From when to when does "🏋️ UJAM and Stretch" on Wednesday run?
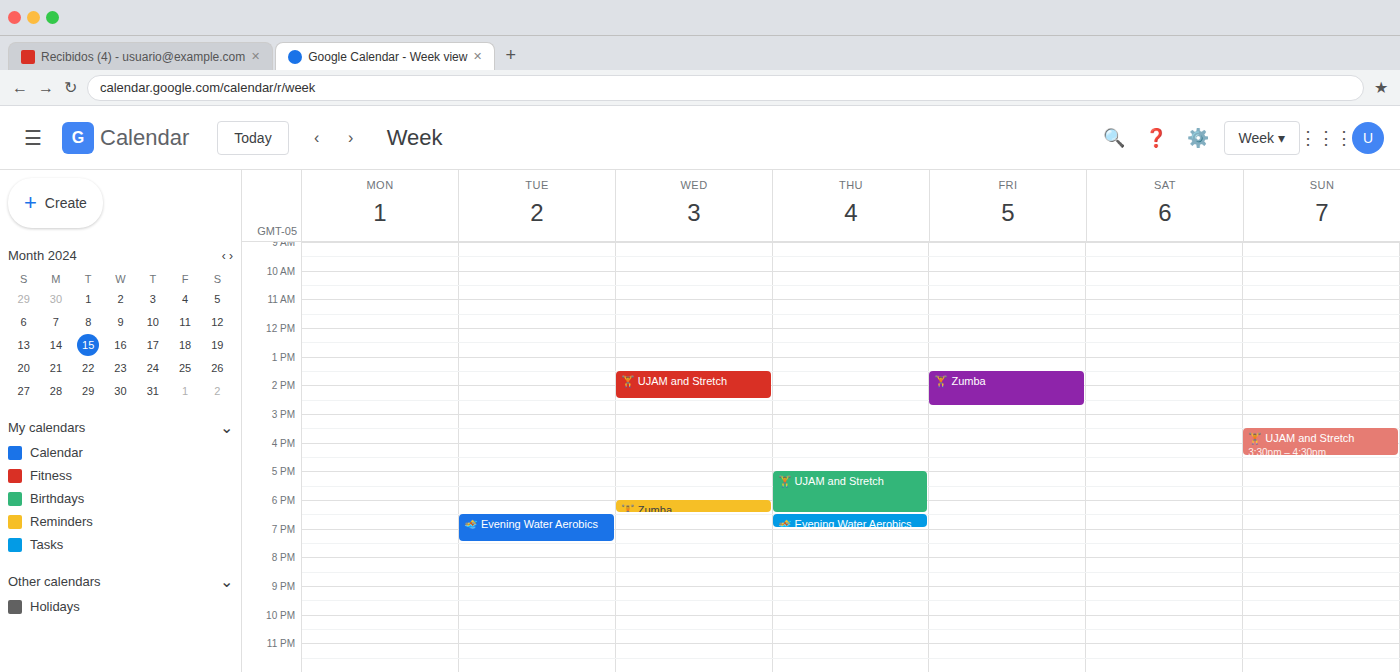
13:30 to 14:30